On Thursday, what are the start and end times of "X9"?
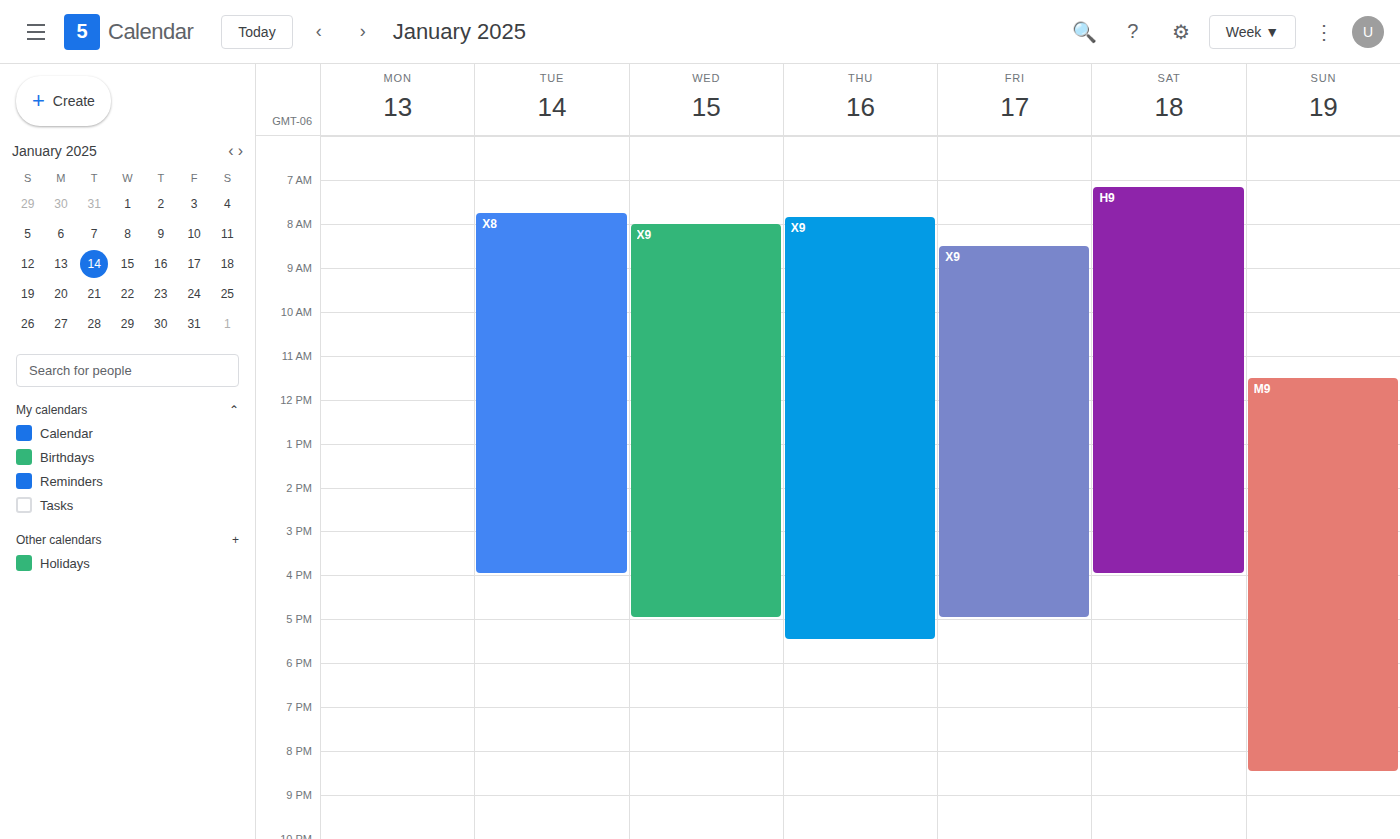
7:50 AM to 5:30 PM